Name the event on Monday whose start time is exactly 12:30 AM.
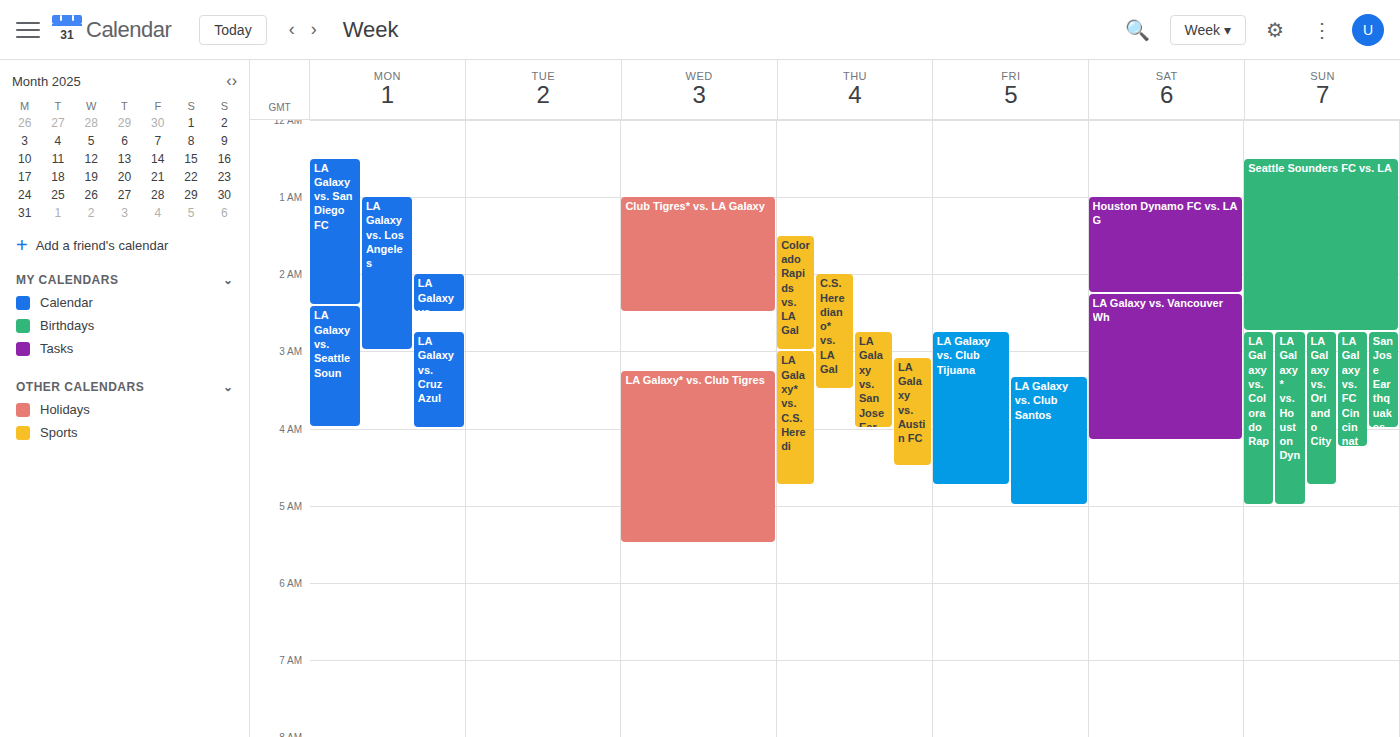
"LA Galaxy vs. San Diego FC"